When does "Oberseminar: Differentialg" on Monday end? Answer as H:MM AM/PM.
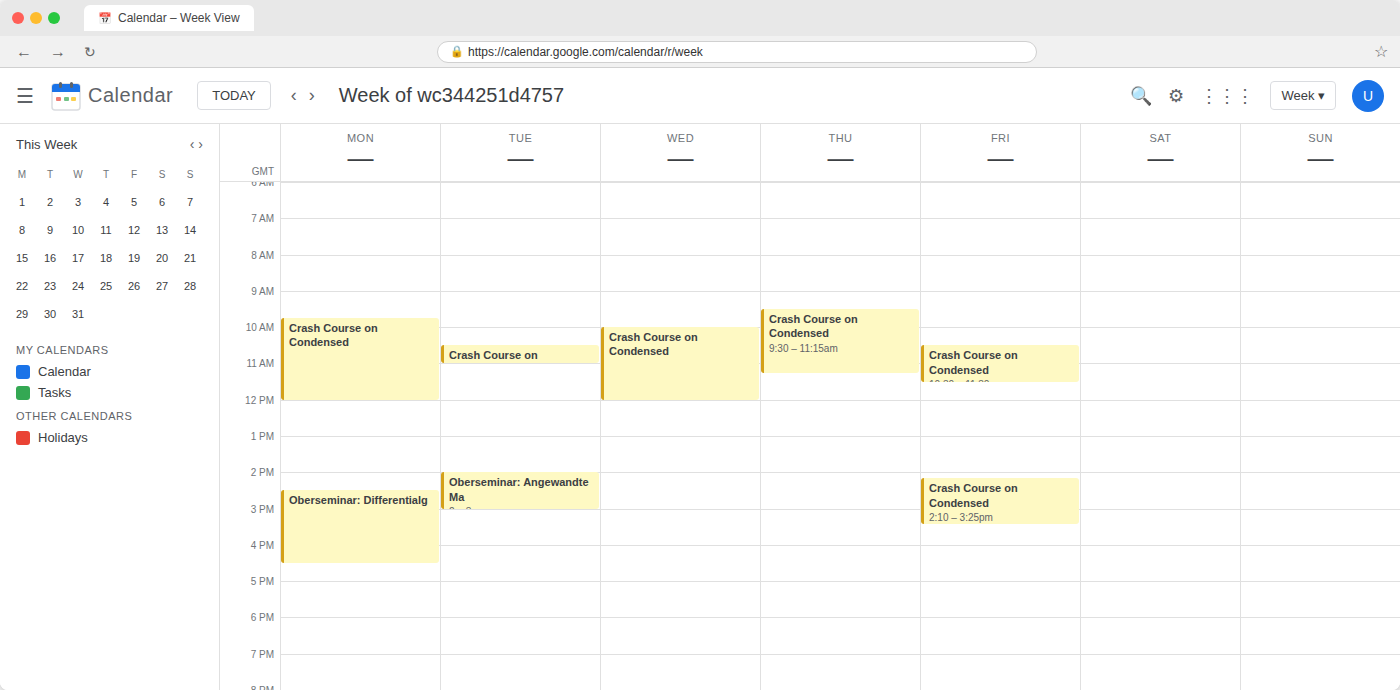
4:30 PM